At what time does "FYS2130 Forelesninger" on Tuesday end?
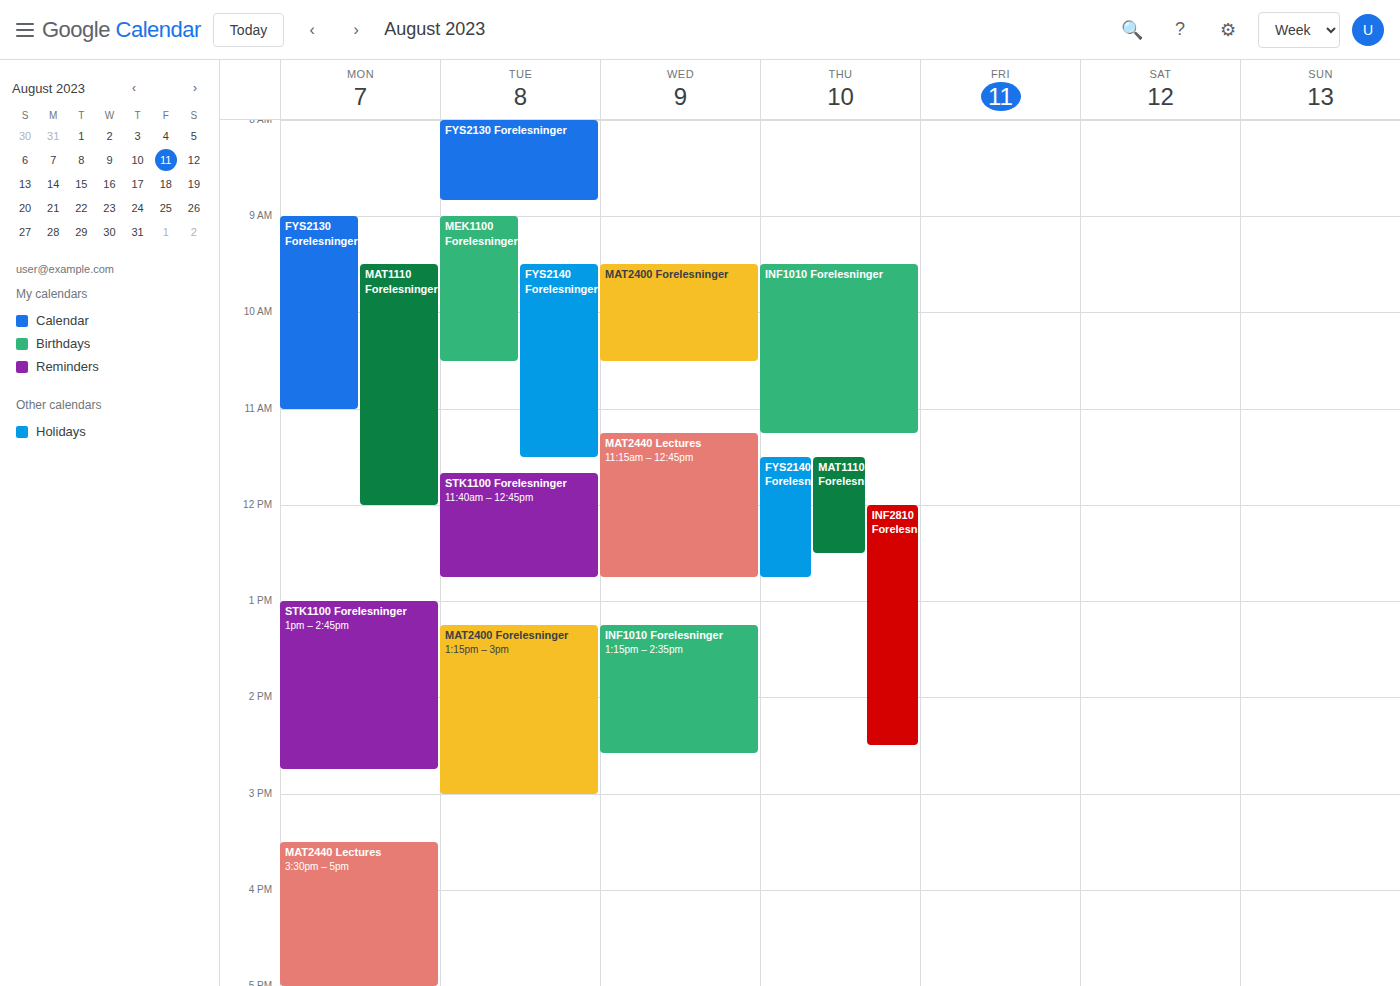
8:50 AM